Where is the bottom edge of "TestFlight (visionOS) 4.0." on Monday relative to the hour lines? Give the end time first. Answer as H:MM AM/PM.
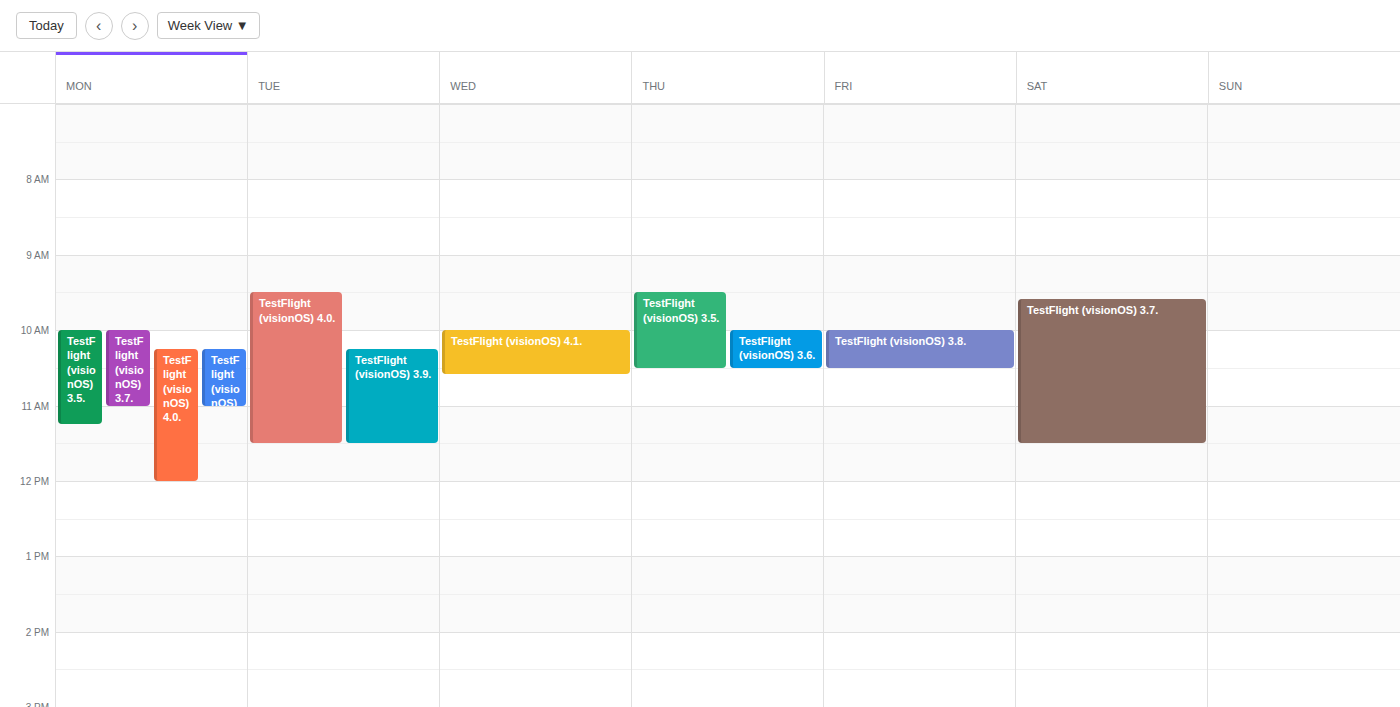
12:00 PM -- exactly on the 12 PM line.